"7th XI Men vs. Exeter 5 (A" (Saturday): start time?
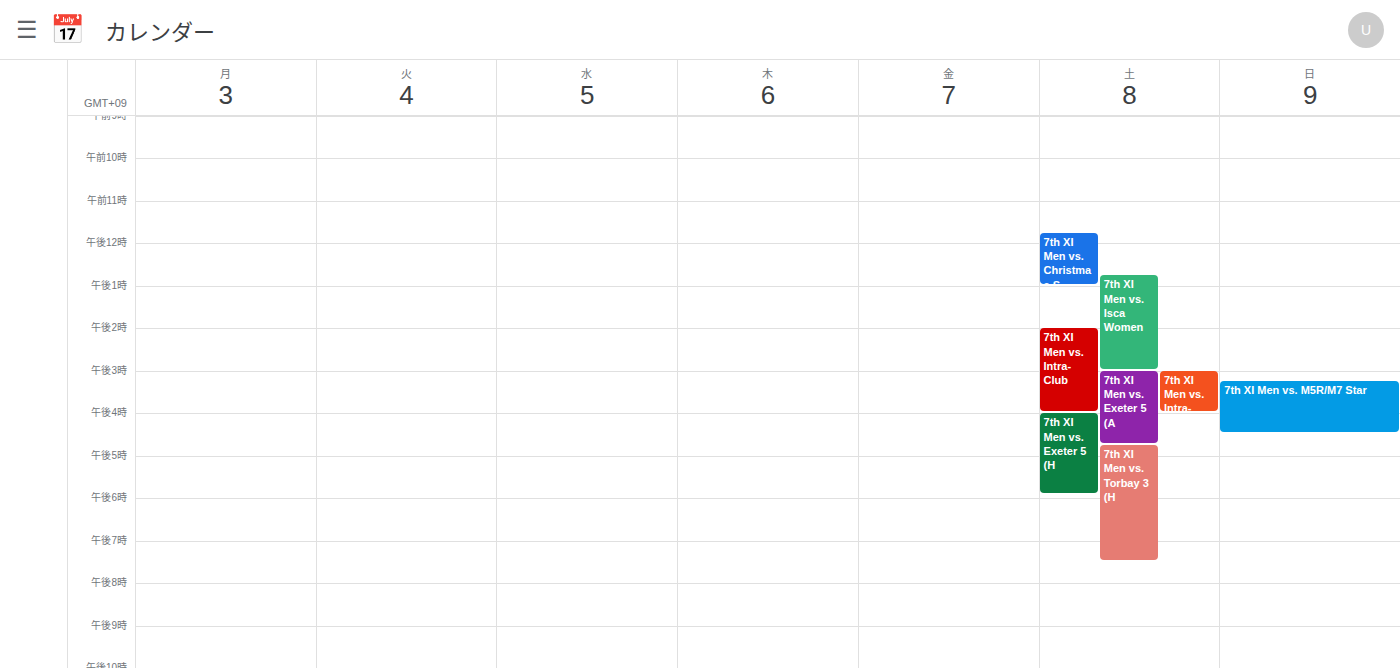
3:00 PM